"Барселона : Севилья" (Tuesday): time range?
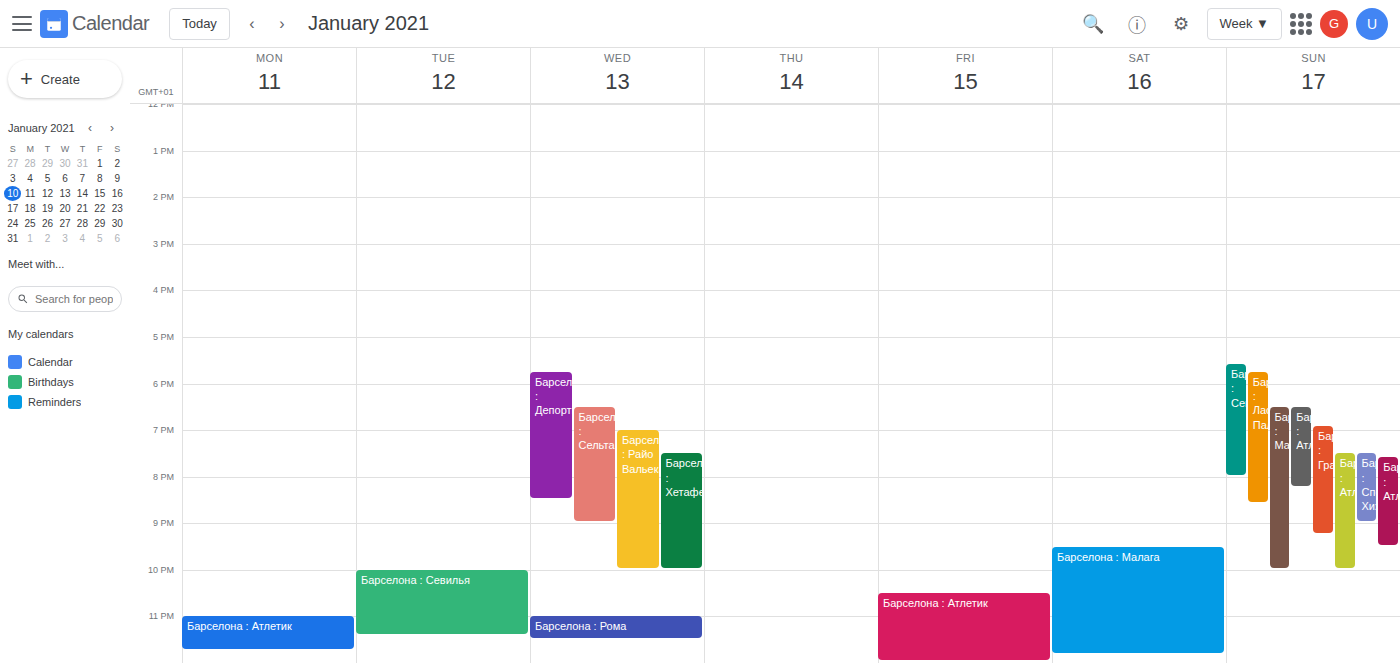
10:00 PM to 11:25 PM